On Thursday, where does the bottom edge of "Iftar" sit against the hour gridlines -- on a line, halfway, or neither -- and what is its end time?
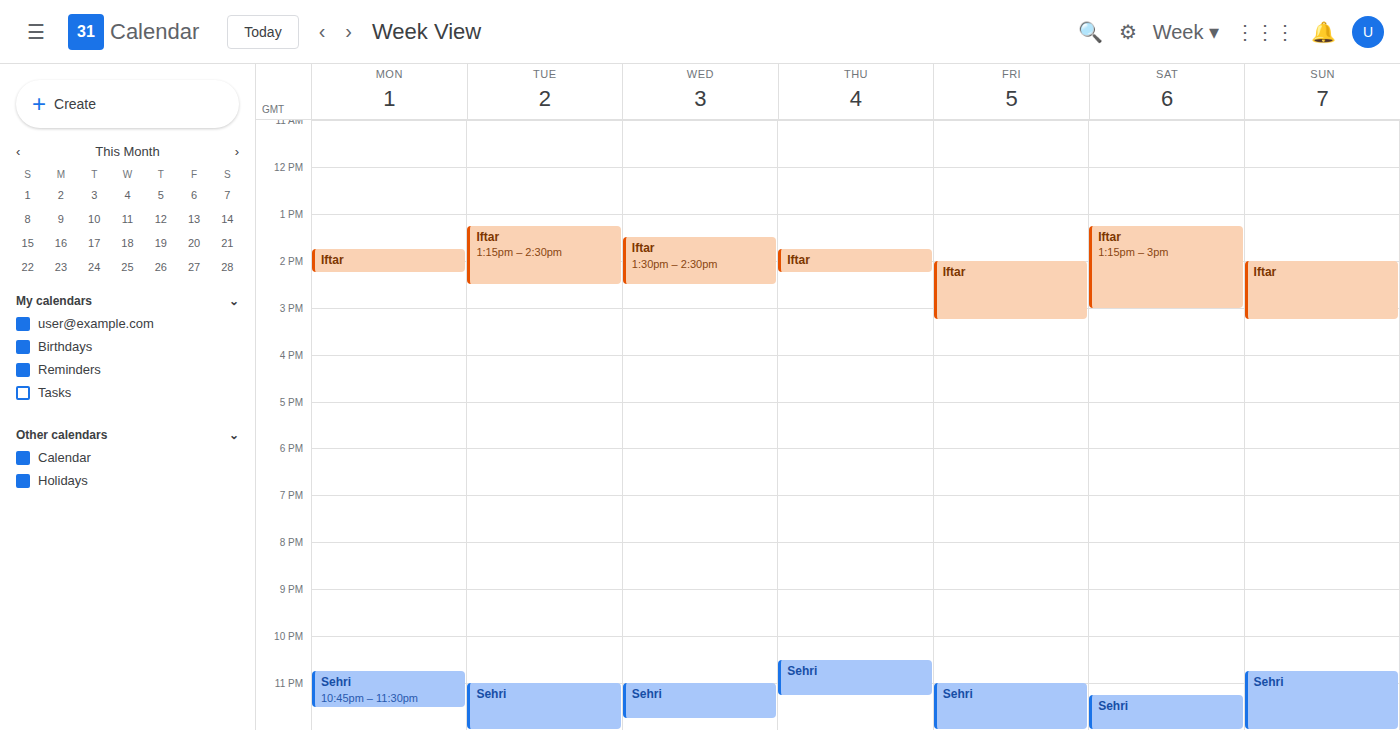
2:15 PM -- neither: a quarter of the way from the 2 PM line to the 3 PM line.